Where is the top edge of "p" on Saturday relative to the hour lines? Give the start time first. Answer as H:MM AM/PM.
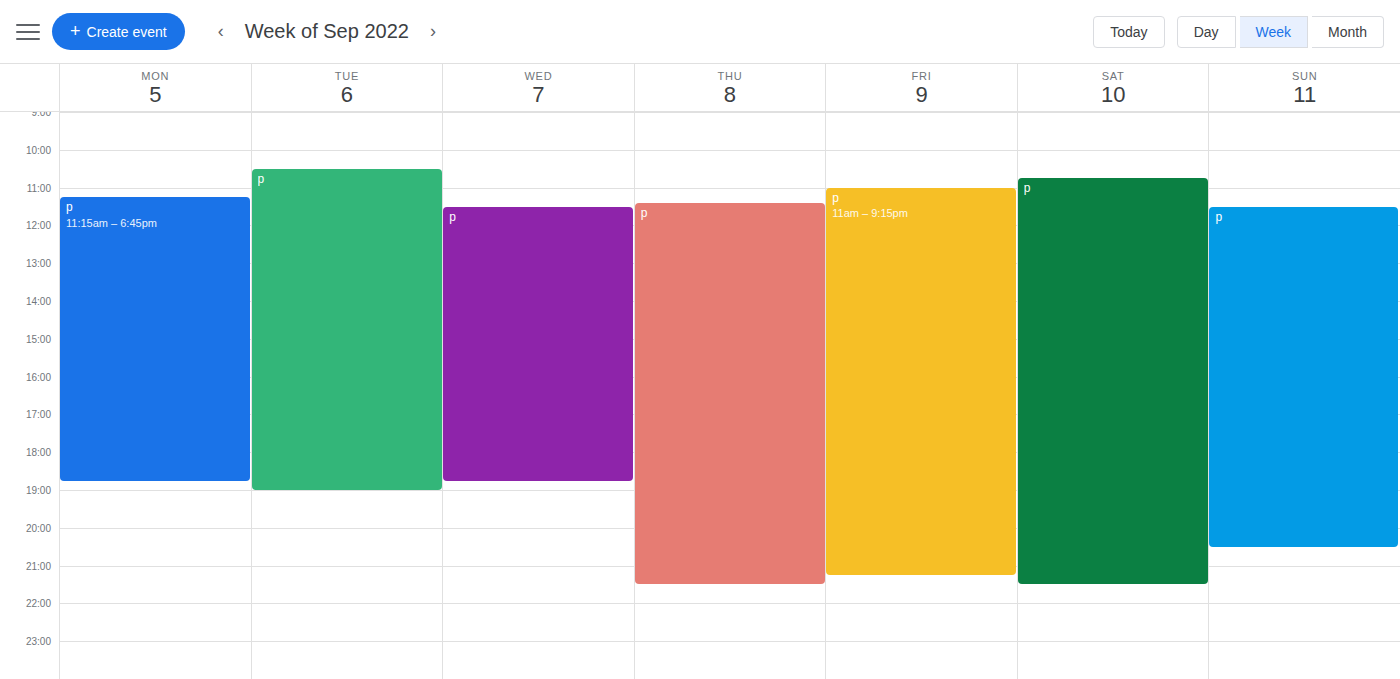
10:45 AM -- neither: three quarters of the way from the 10 AM line to the 11 AM line.